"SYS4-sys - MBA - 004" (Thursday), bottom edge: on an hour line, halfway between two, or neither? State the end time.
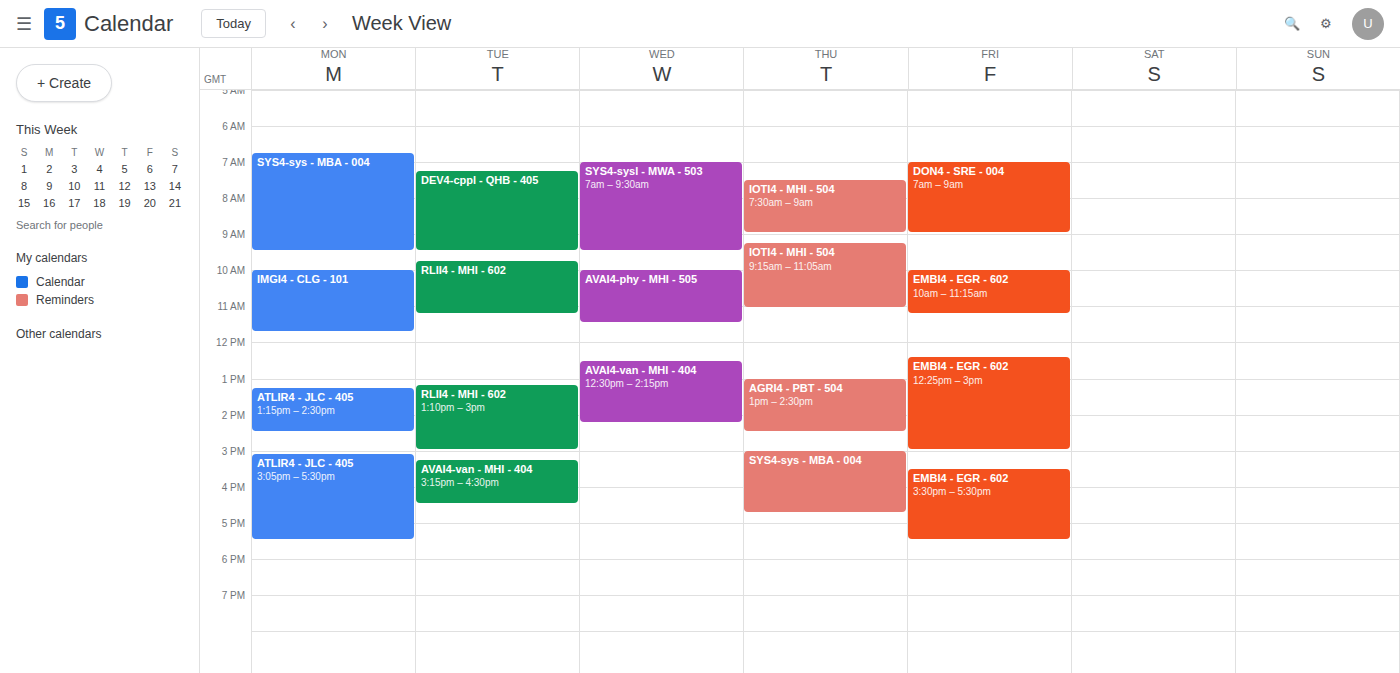
4:45 PM -- neither: three quarters of the way from the 4 PM line to the 5 PM line.